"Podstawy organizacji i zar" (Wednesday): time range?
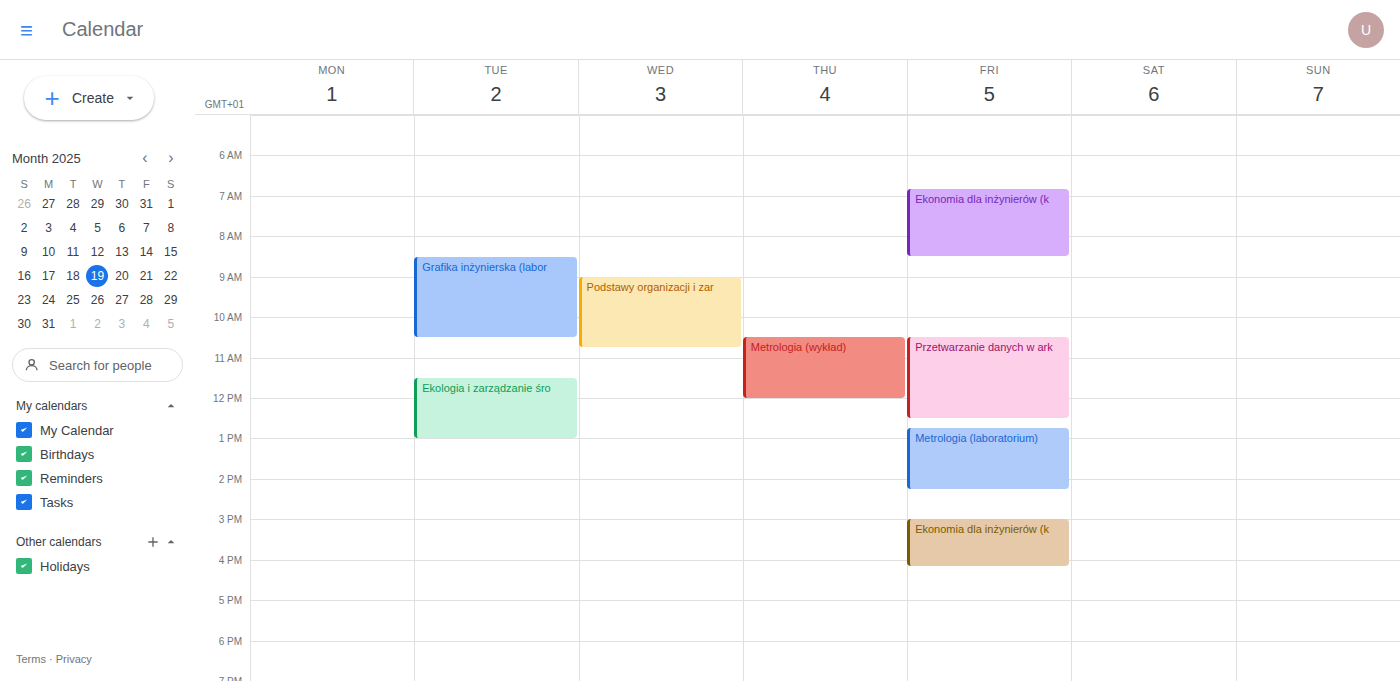
9:00 AM to 10:45 AM